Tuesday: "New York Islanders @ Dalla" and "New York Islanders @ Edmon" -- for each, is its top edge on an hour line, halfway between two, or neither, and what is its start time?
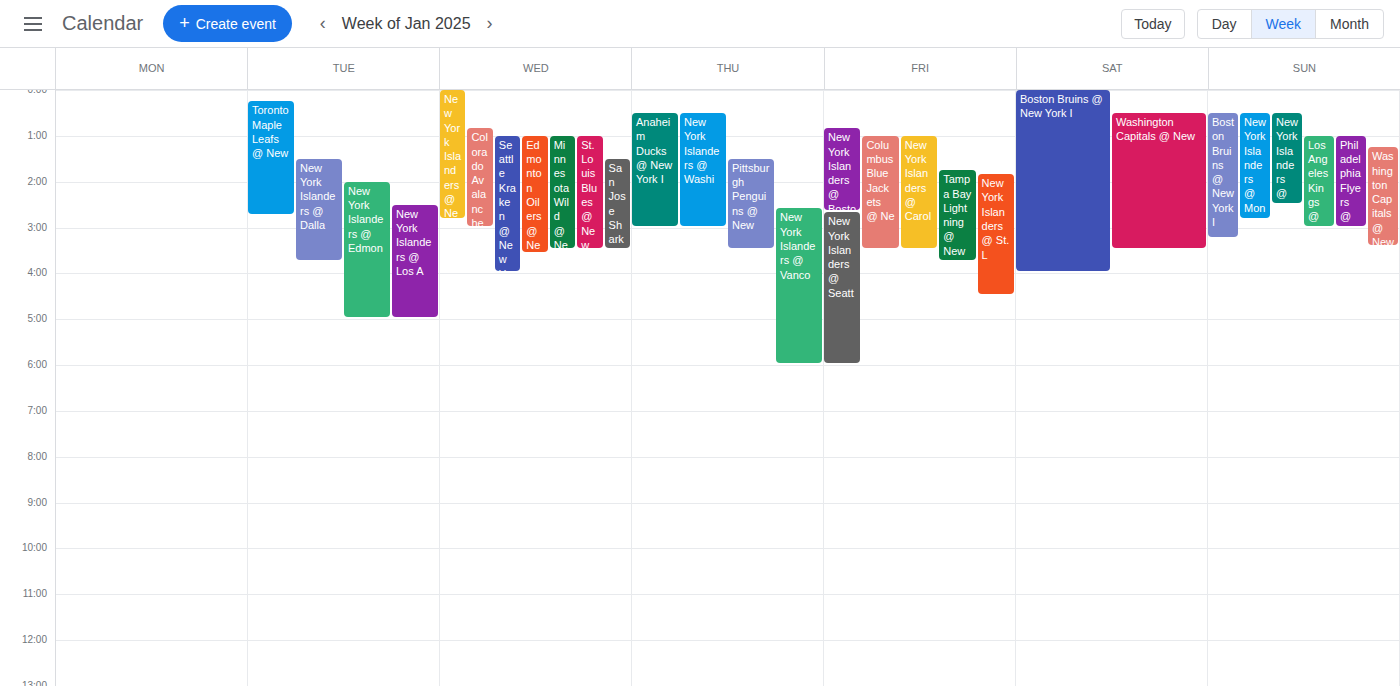
"New York Islanders @ Dalla": 1:30 AM, halfway between the 1 AM and 2 AM lines. "New York Islanders @ Edmon": 2:00 AM, exactly on the 2 AM line.